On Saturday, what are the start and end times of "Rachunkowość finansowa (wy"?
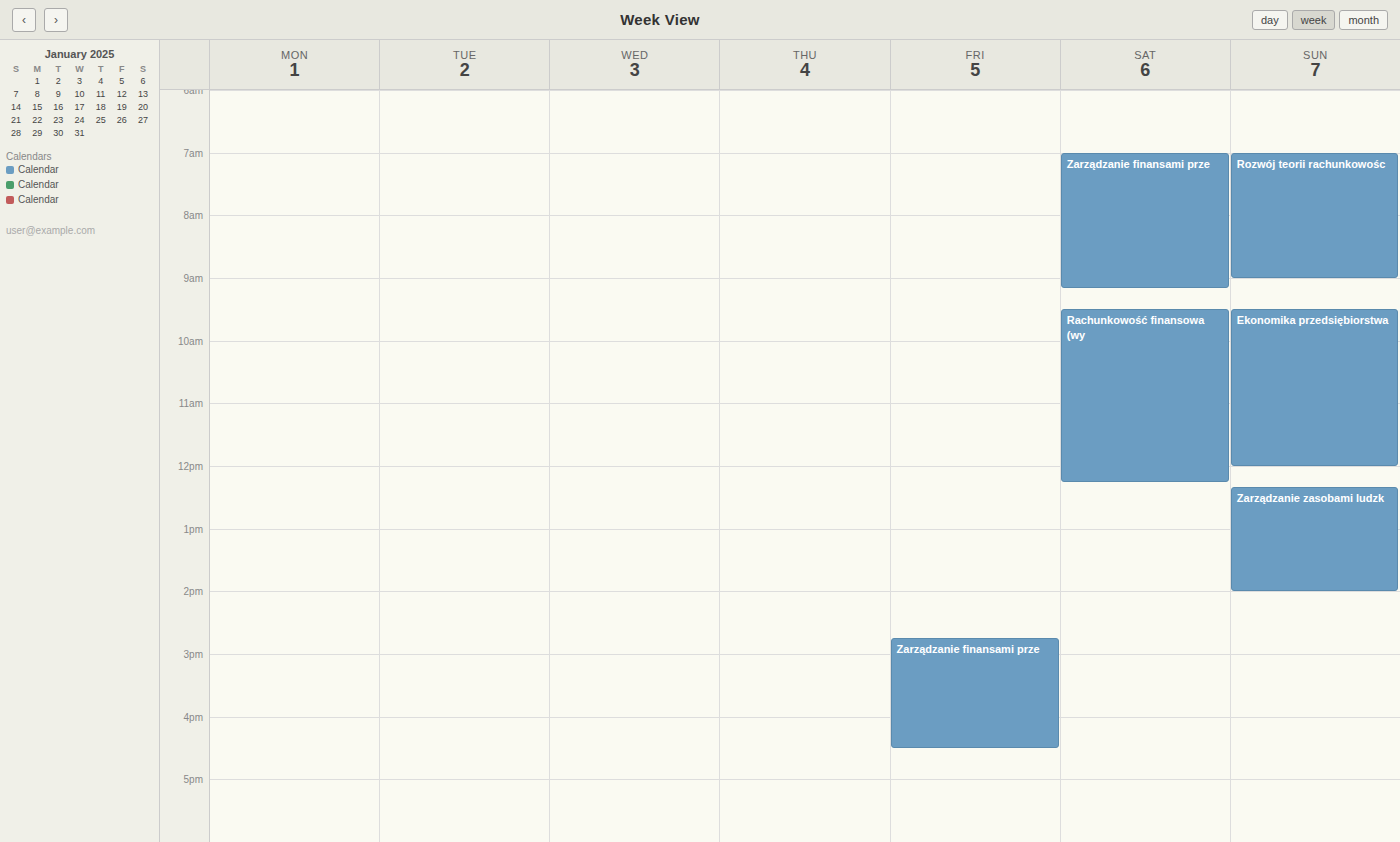
9:30 AM to 12:15 PM